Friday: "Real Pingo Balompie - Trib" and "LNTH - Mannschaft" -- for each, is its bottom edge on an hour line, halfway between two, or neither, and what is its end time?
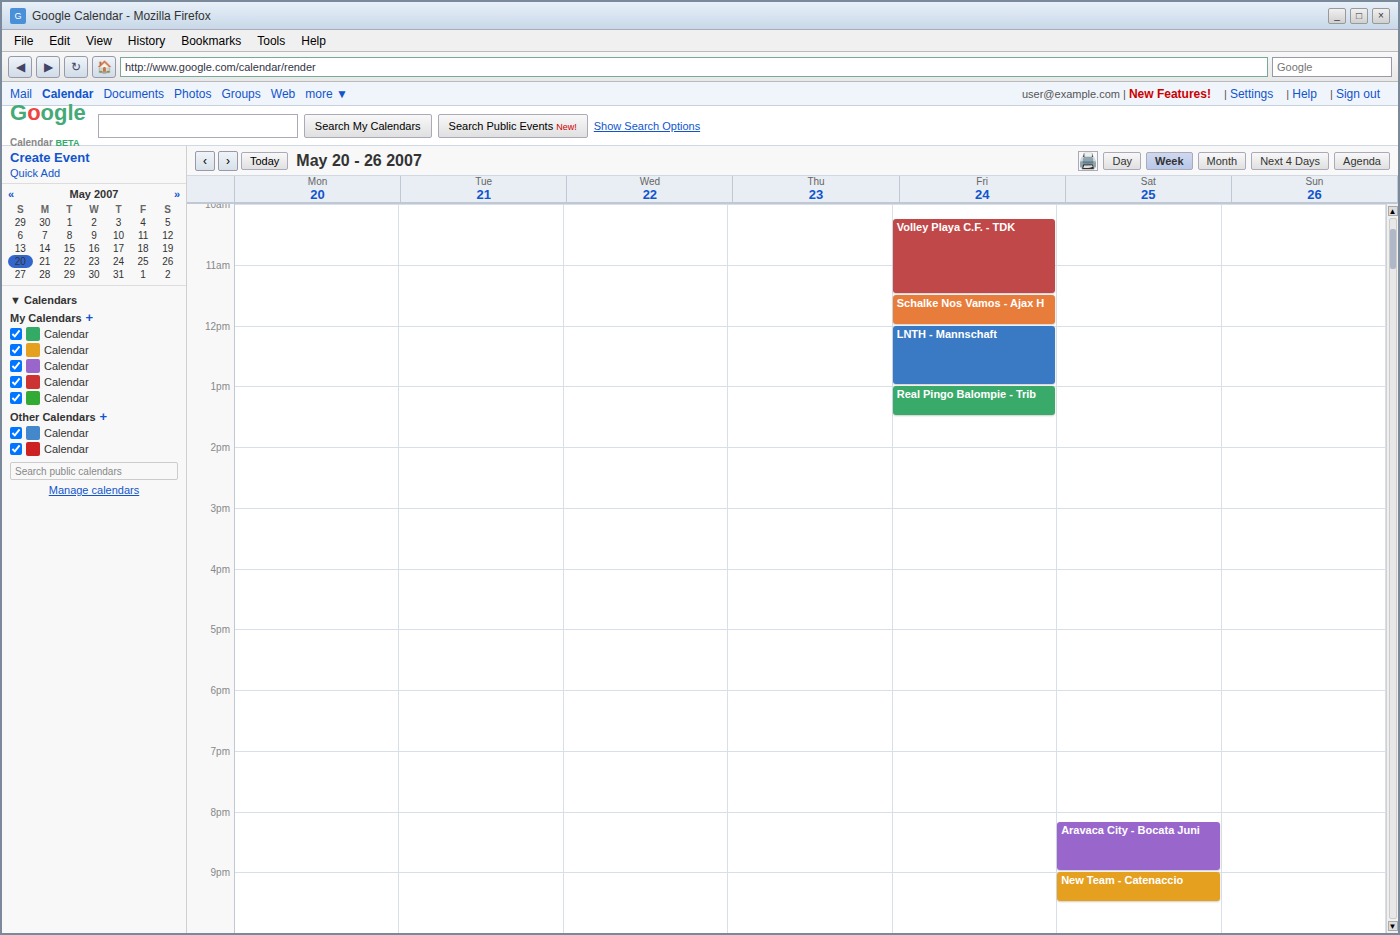
"Real Pingo Balompie - Trib": 1:30 PM, halfway between the 1 PM and 2 PM lines. "LNTH - Mannschaft": 1:00 PM, exactly on the 1 PM line.